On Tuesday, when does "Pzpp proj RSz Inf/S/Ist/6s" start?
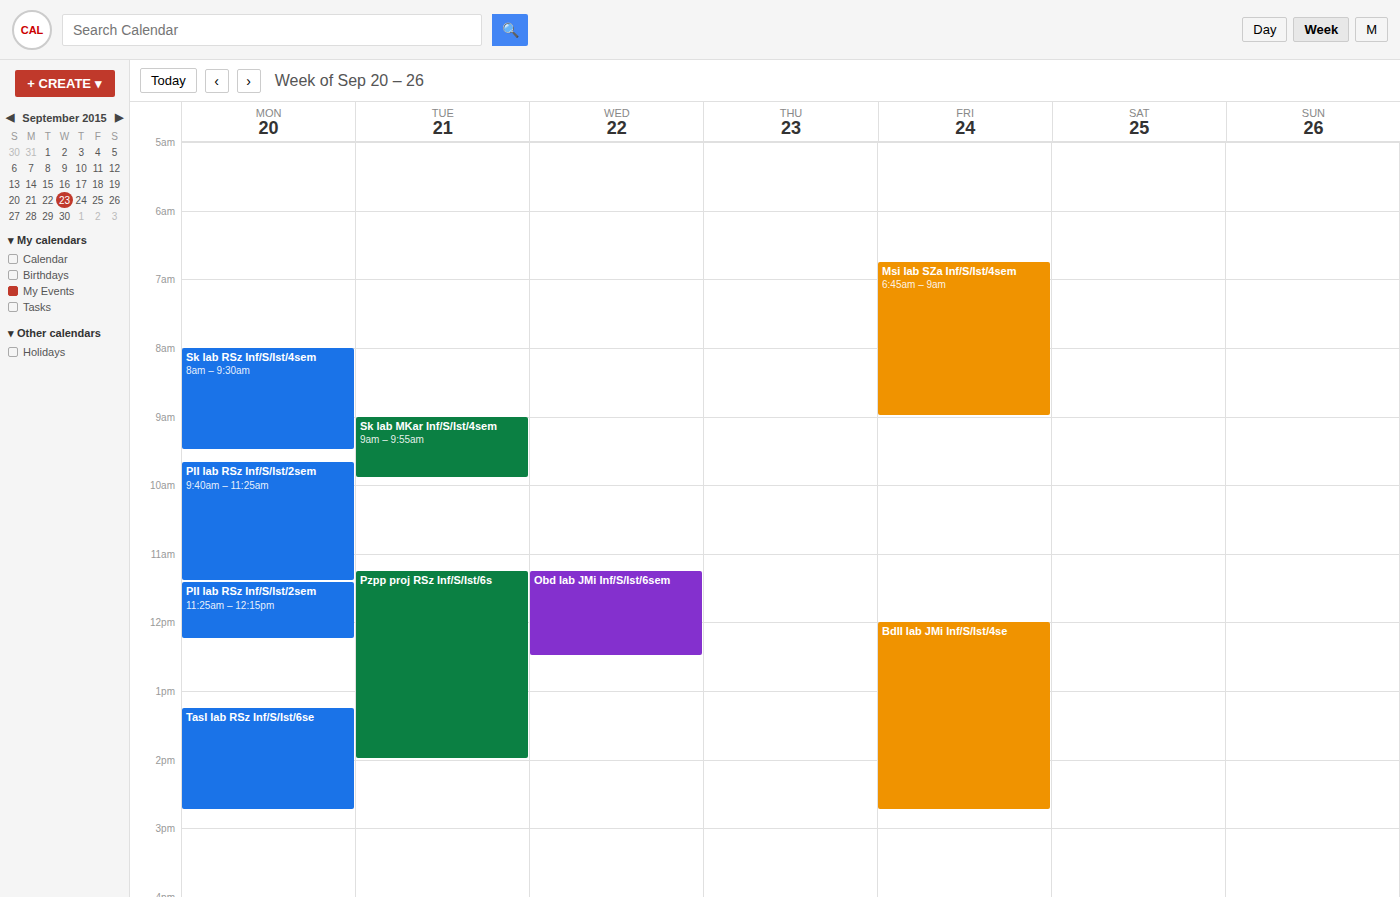
11:15 AM